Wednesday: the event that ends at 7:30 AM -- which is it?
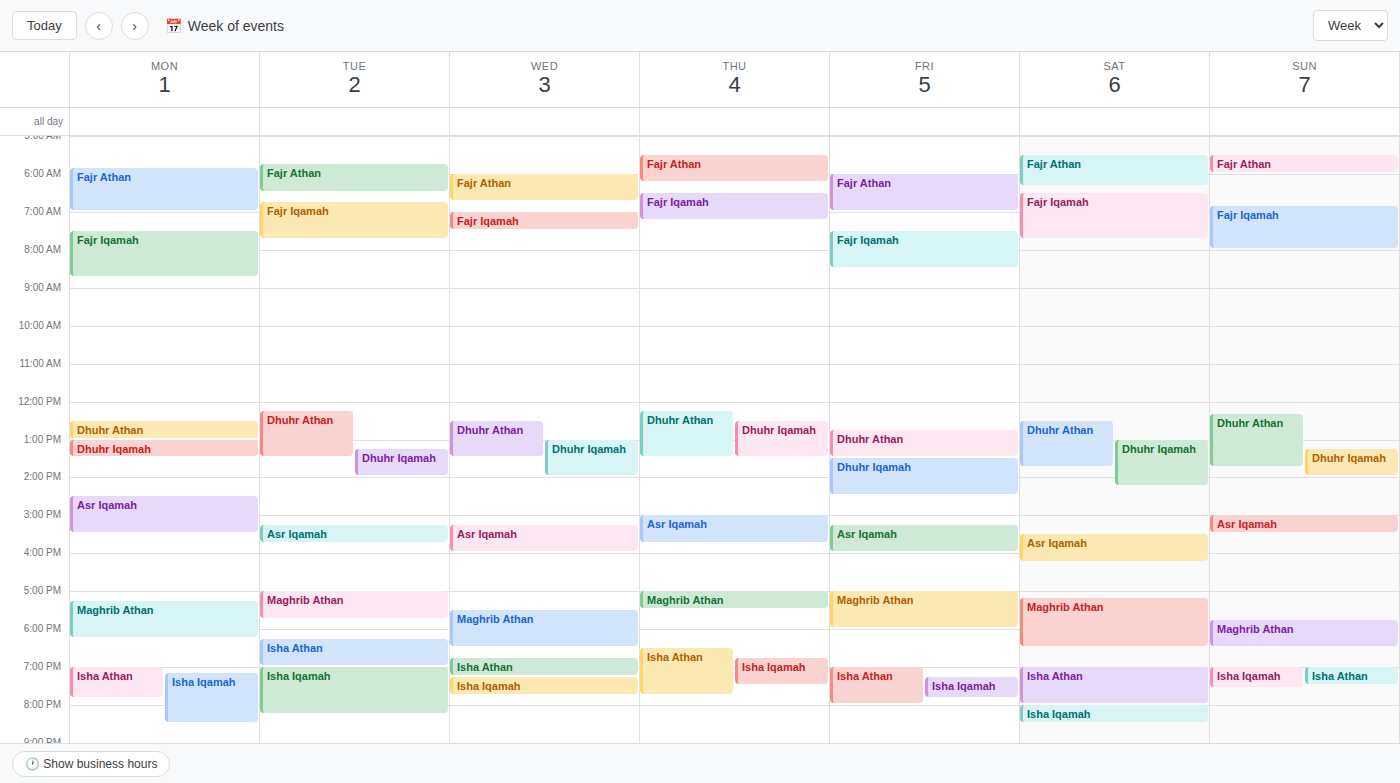
"Fajr Iqamah"